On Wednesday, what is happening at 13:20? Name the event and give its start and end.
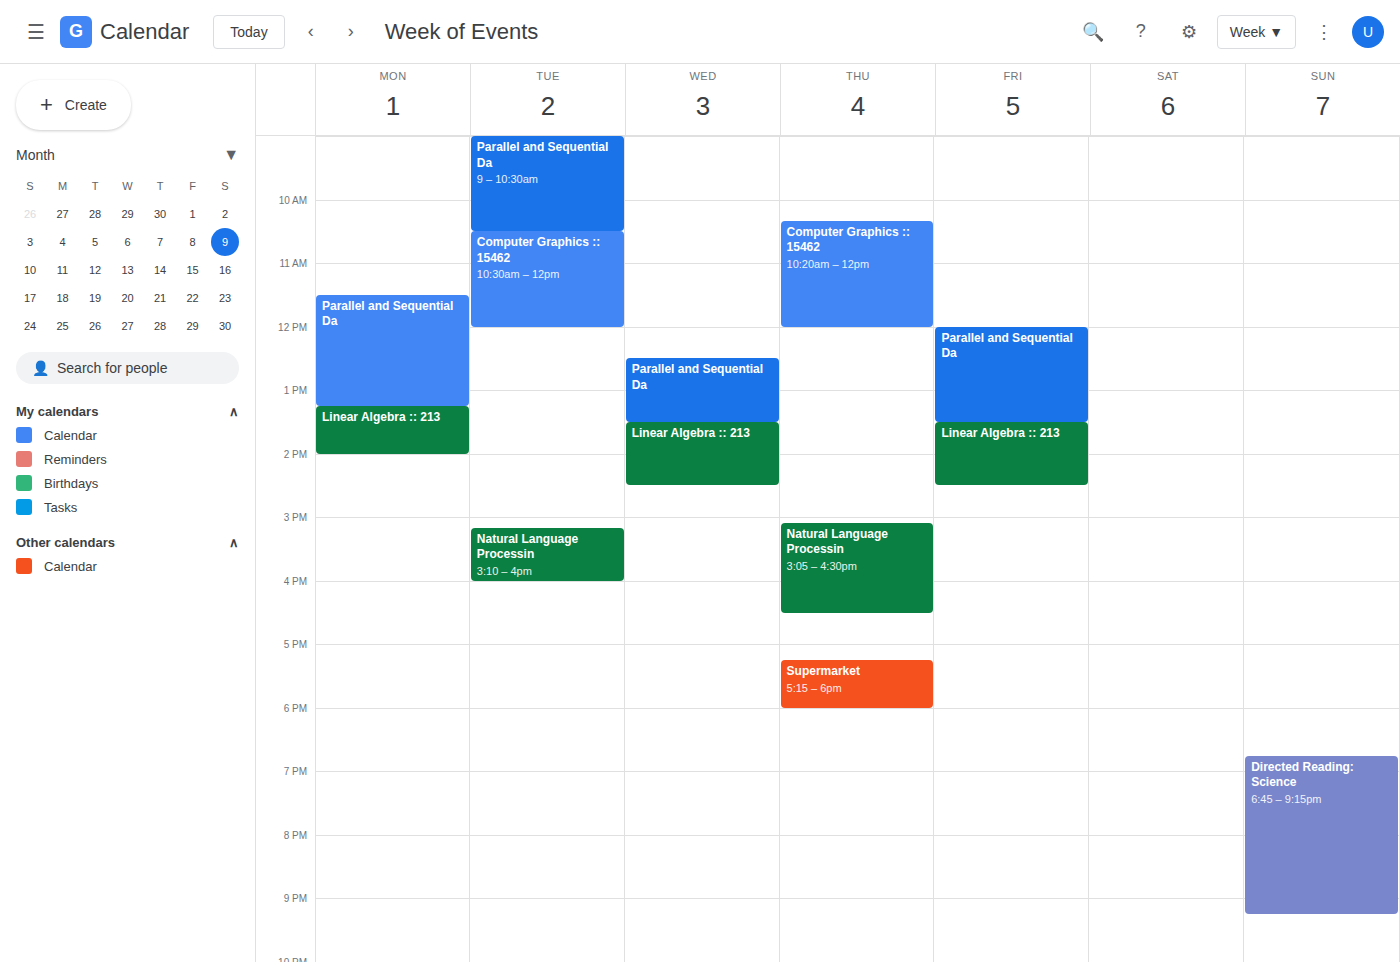
"Parallel and Sequential Da", 12:30 to 13:30